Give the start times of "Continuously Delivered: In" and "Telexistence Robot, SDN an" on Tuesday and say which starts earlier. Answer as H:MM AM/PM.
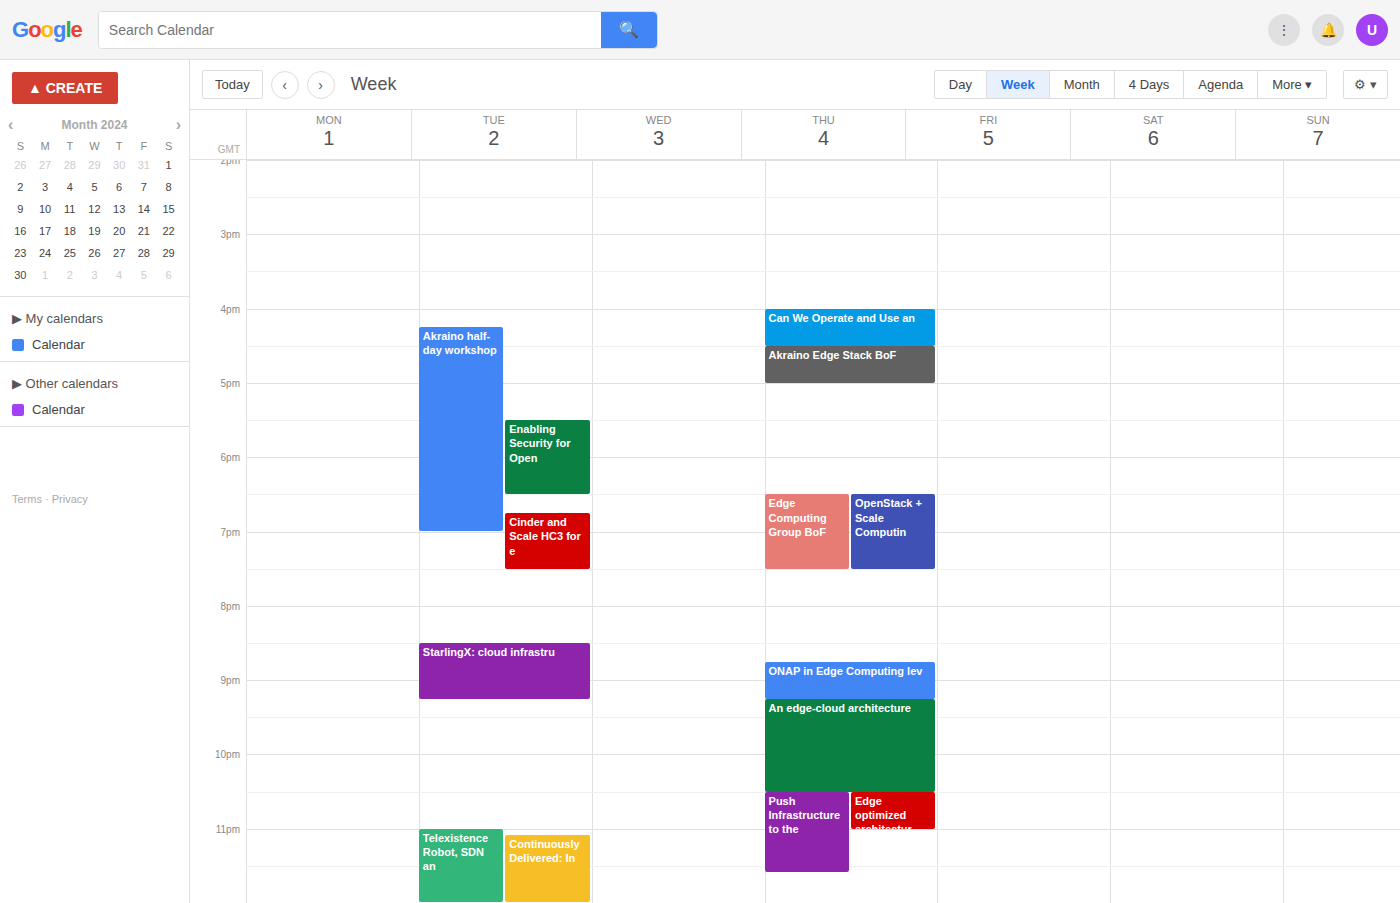
"Telexistence Robot, SDN an" 11:00 PM; "Continuously Delivered: In" 11:05 PM.